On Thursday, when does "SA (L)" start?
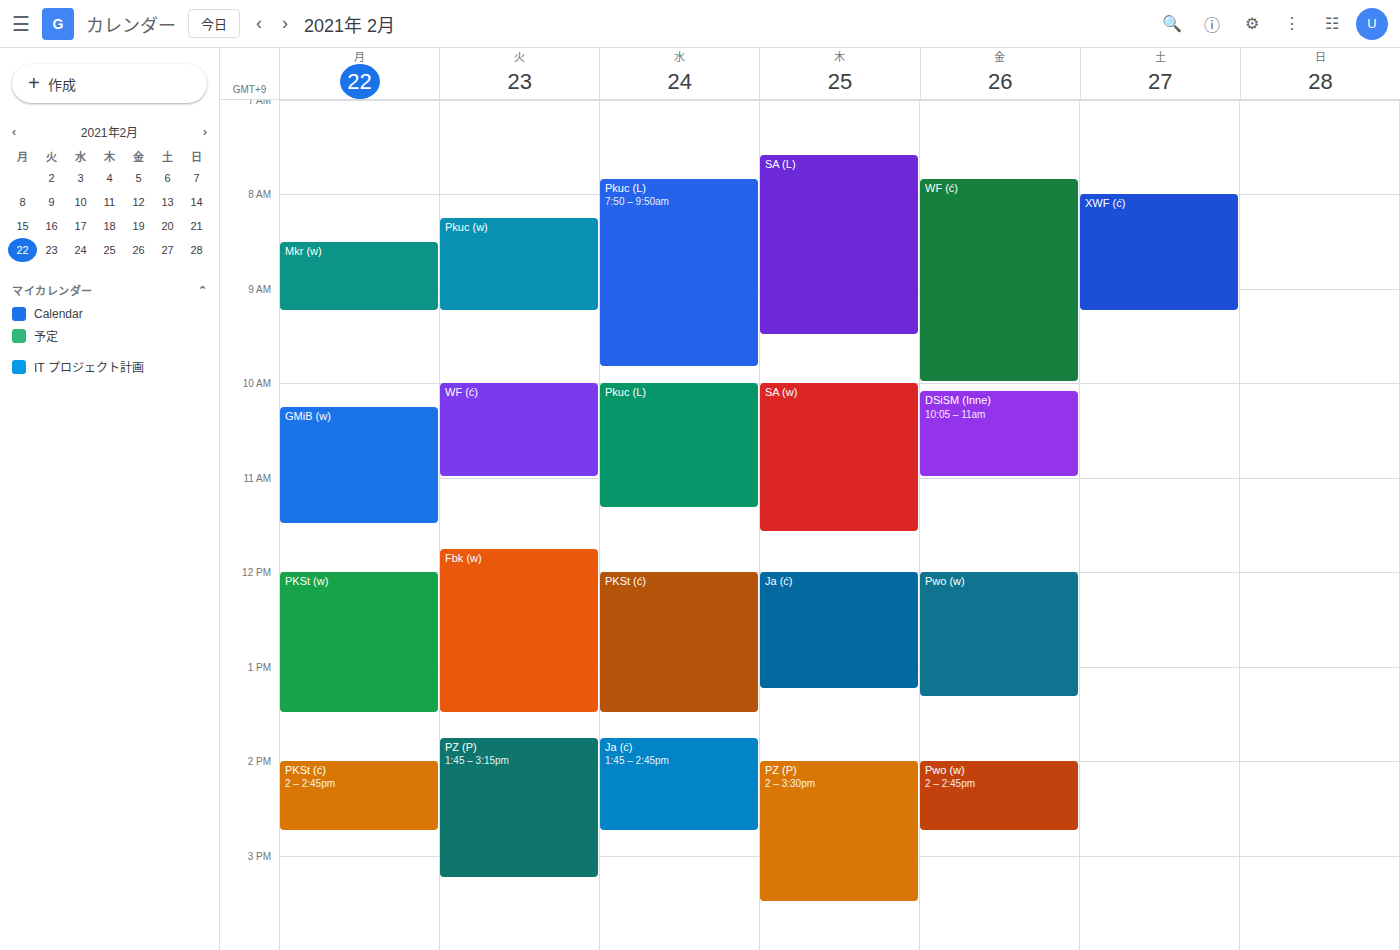
7:35 AM